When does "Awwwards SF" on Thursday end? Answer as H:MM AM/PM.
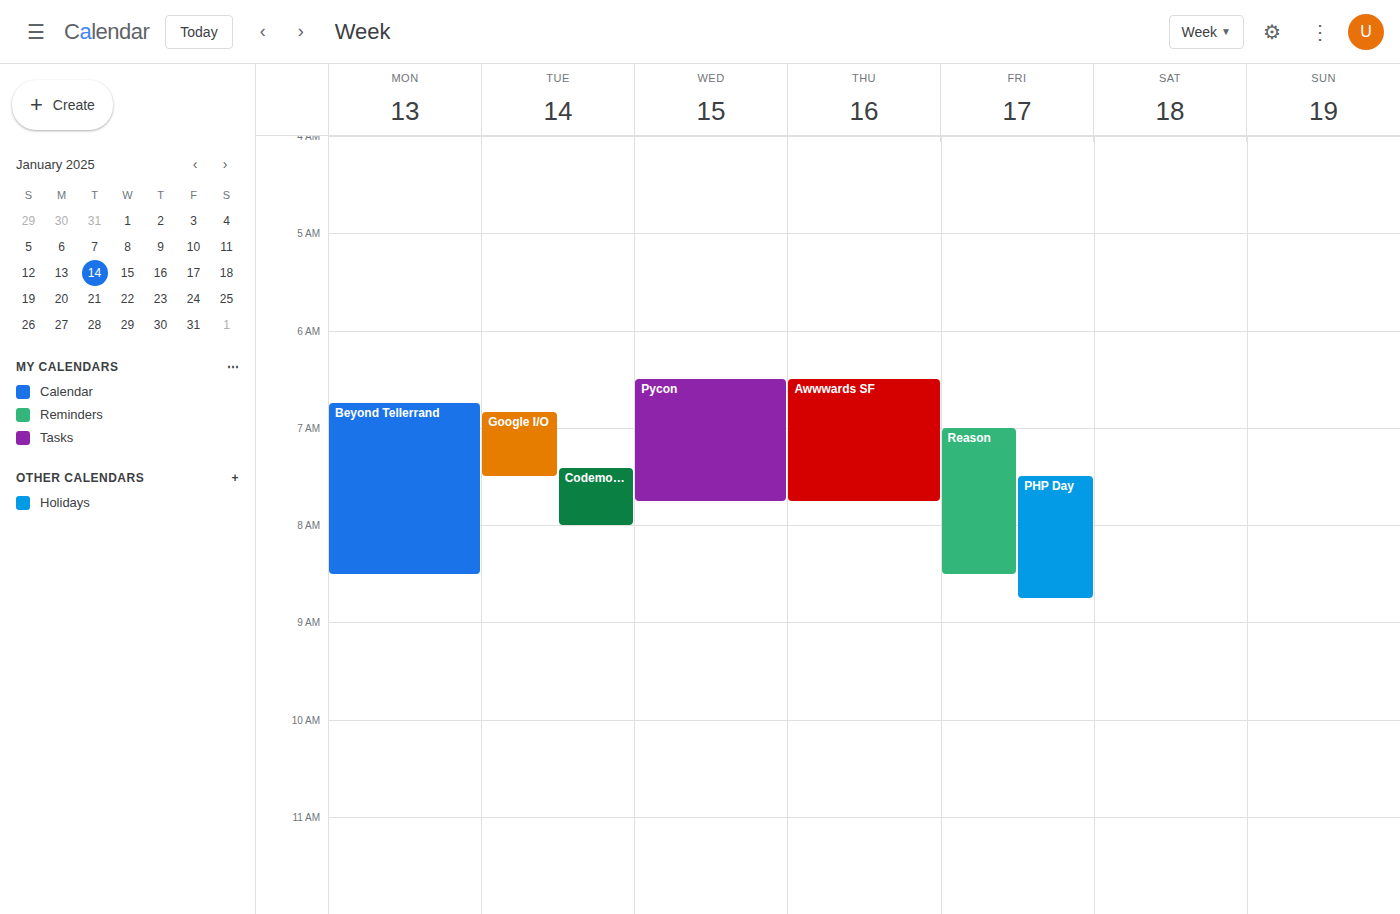
7:45 AM